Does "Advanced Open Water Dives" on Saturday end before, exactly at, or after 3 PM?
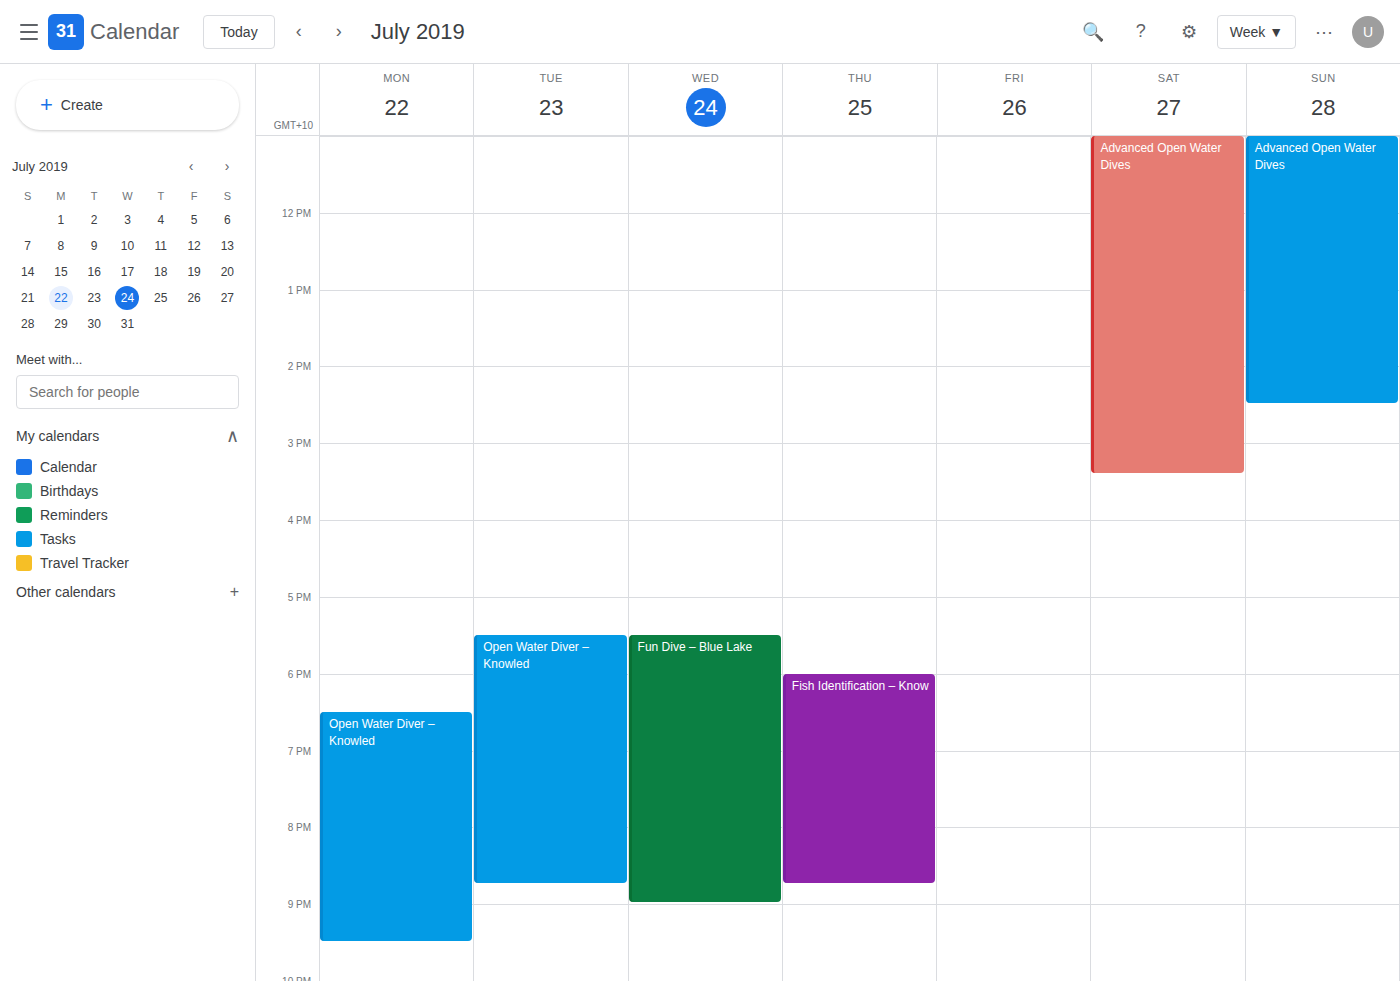
3:25 PM -- after 3 PM, 25 minutes below the 3 PM line.